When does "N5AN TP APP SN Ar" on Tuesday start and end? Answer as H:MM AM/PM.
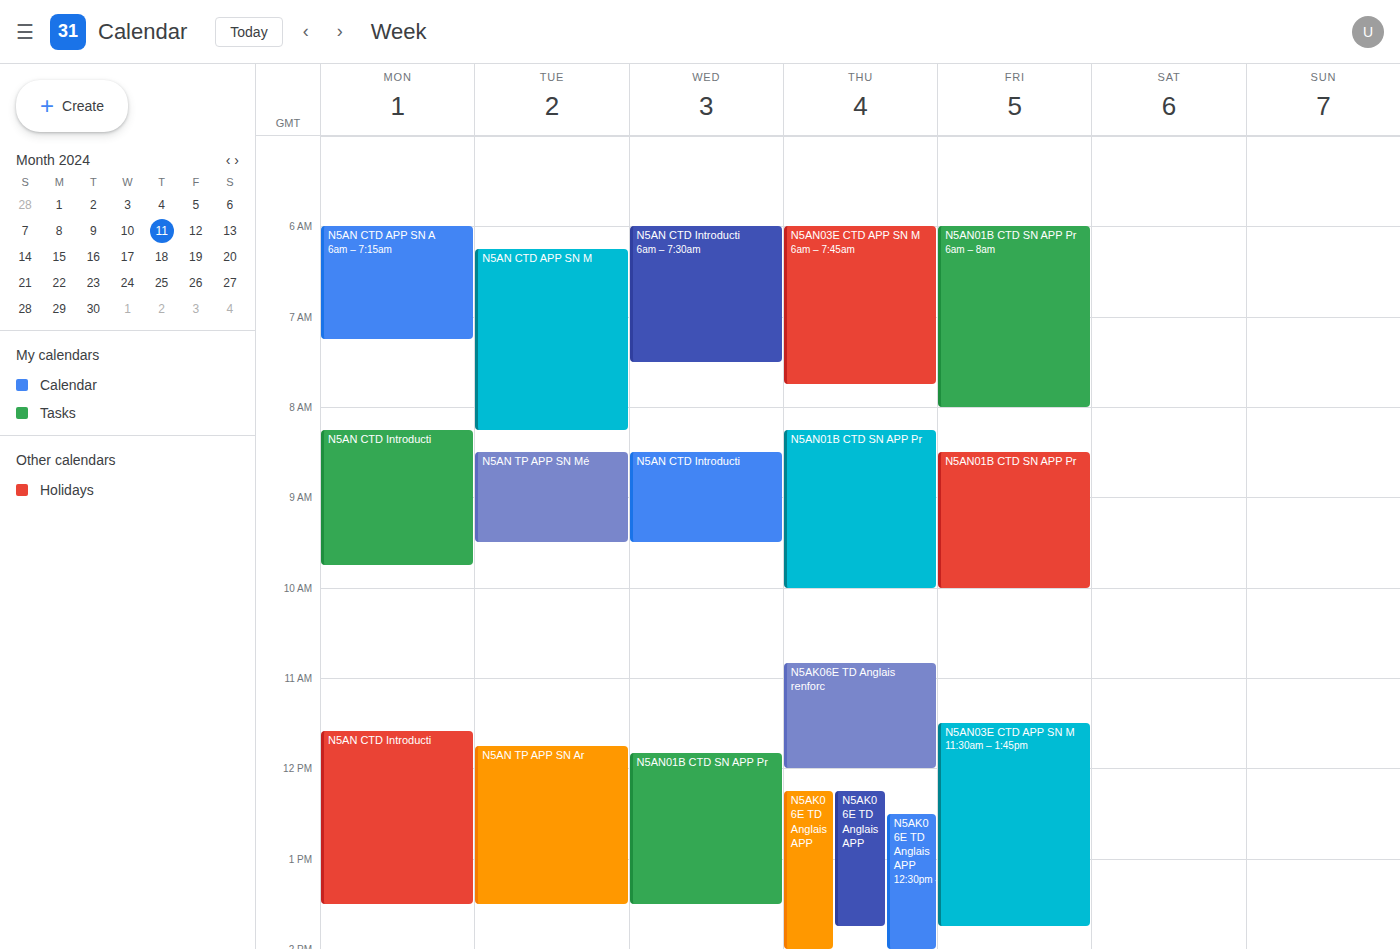
11:45 AM to 1:30 PM